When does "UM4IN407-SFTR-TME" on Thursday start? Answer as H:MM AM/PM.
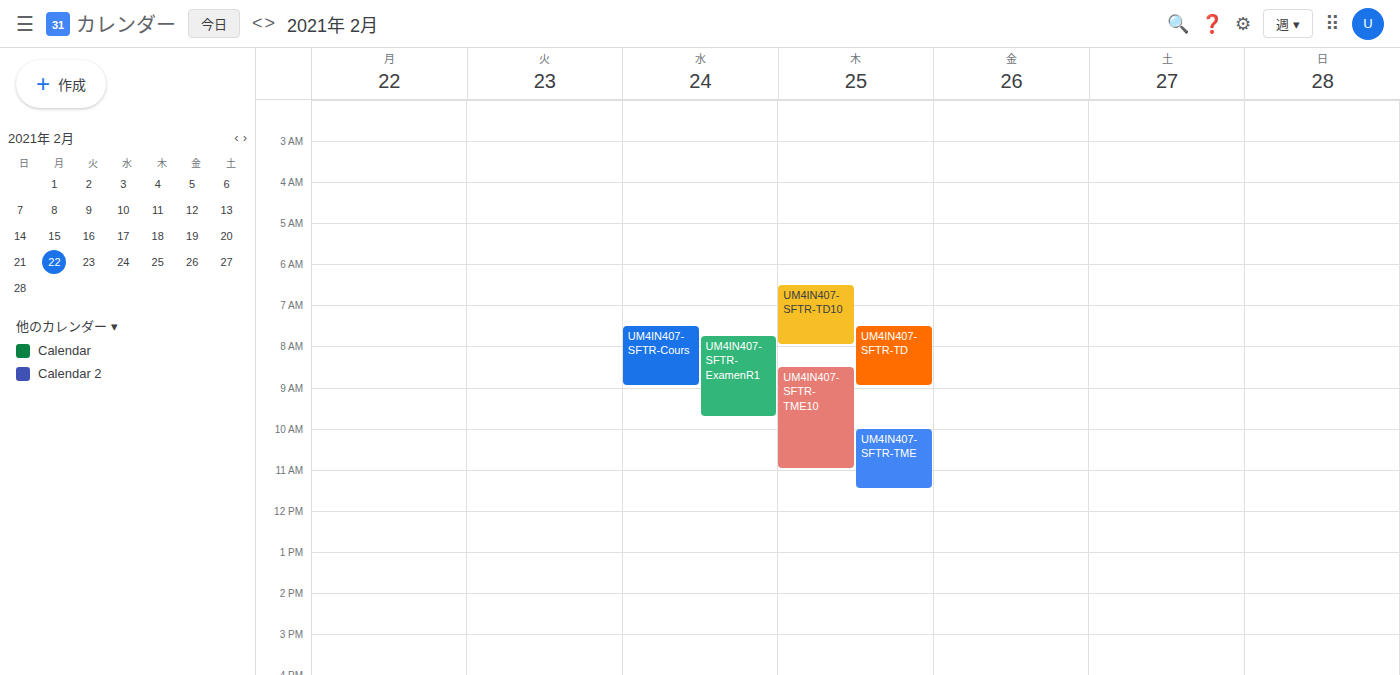
10:00 AM